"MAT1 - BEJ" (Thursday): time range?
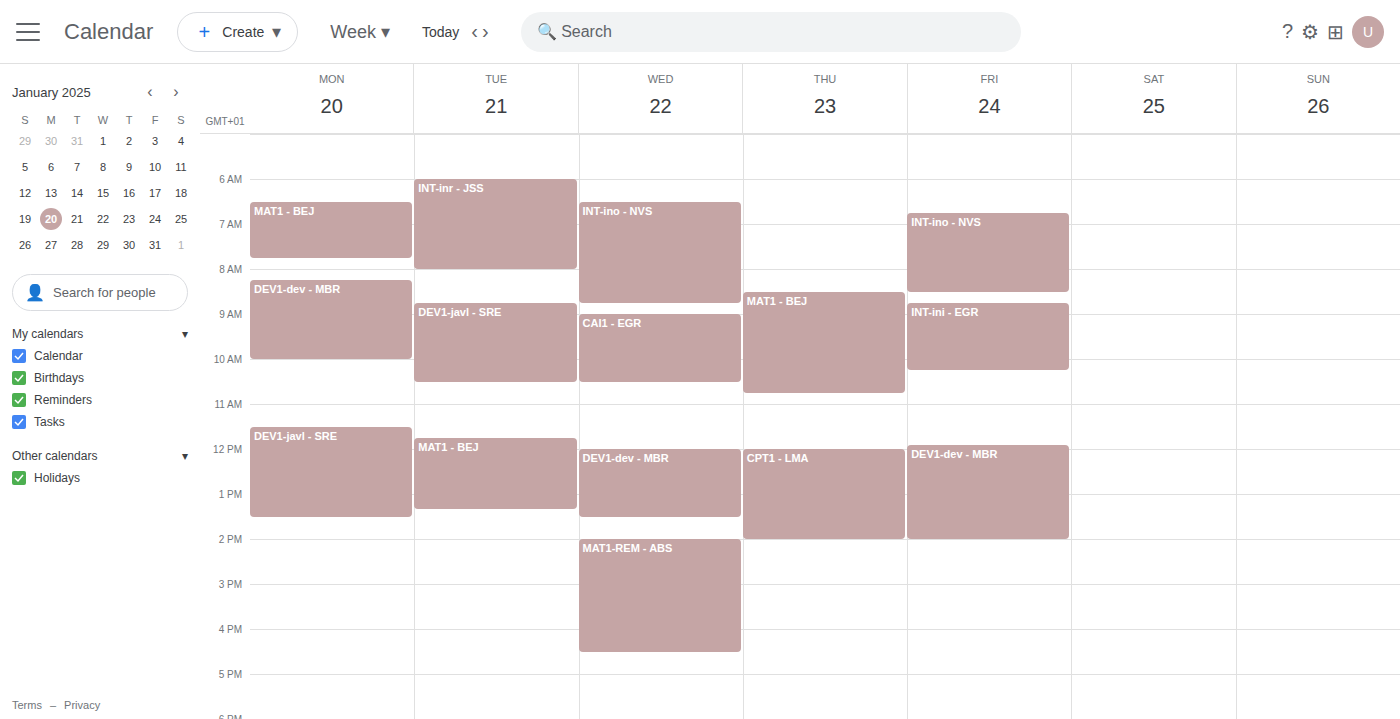
8:30 AM to 10:45 AM